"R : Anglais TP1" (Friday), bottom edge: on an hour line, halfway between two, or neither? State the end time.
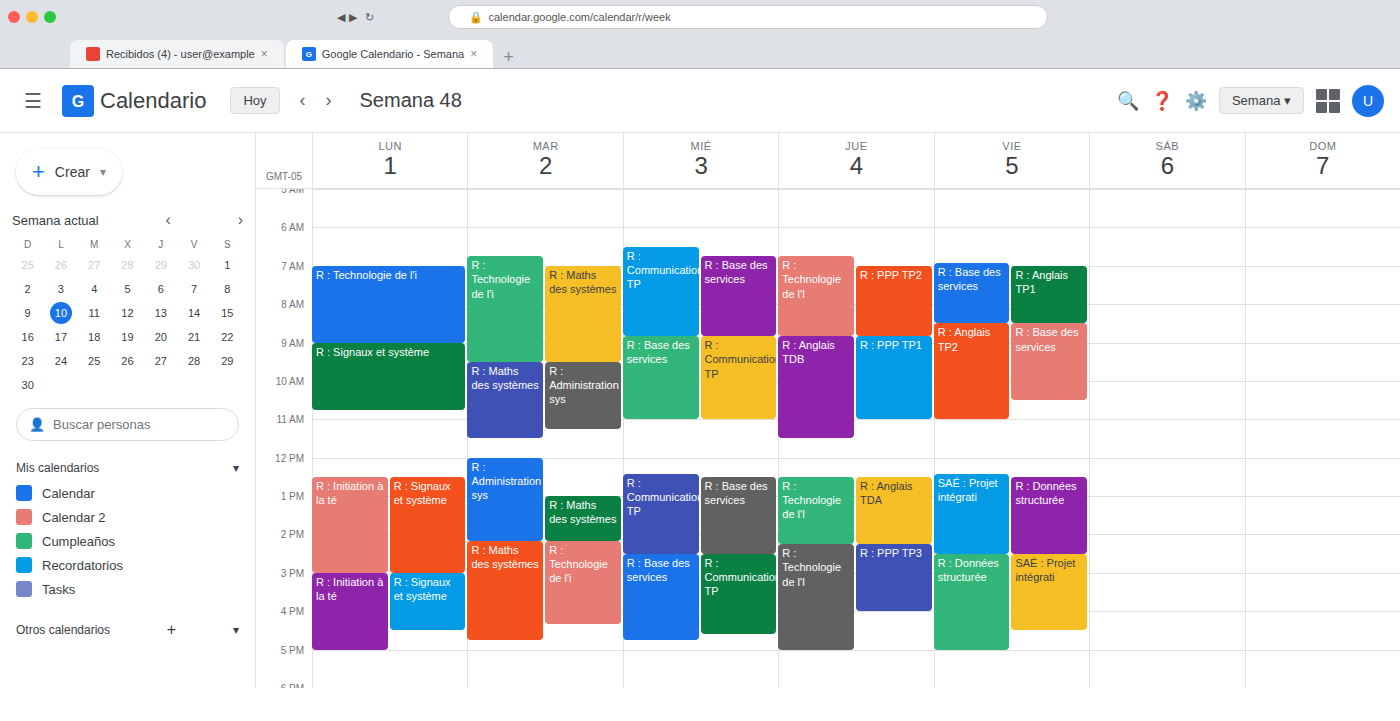
8:30 AM -- halfway between the 8 AM and 9 AM lines.